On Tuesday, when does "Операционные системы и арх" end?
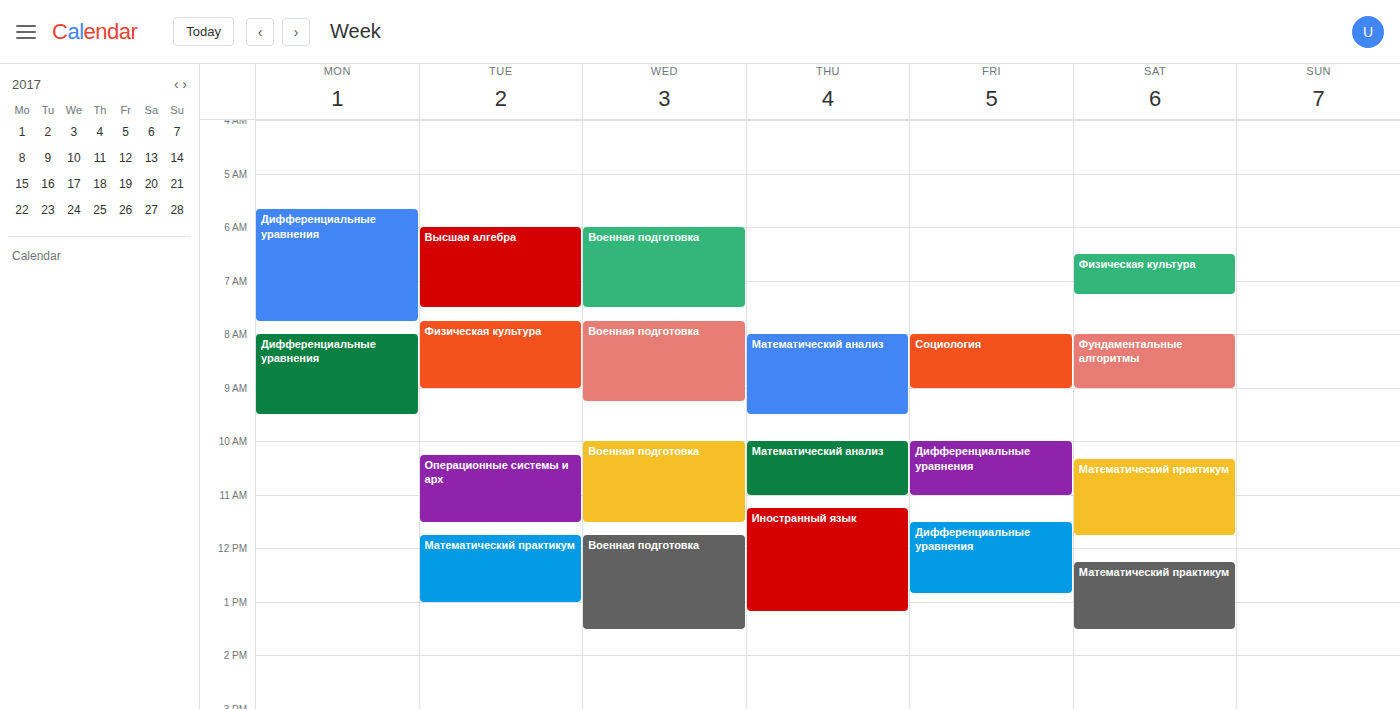
11:30 AM